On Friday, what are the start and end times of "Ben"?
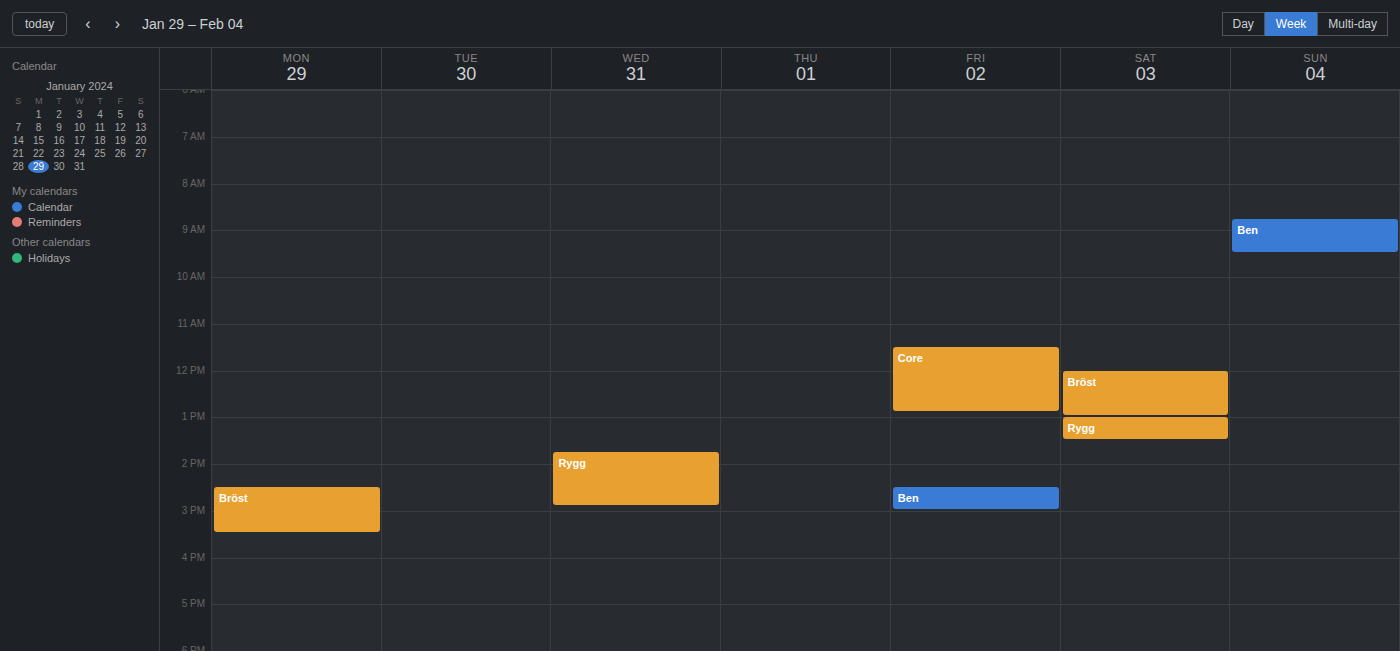
2:30 PM to 3:00 PM